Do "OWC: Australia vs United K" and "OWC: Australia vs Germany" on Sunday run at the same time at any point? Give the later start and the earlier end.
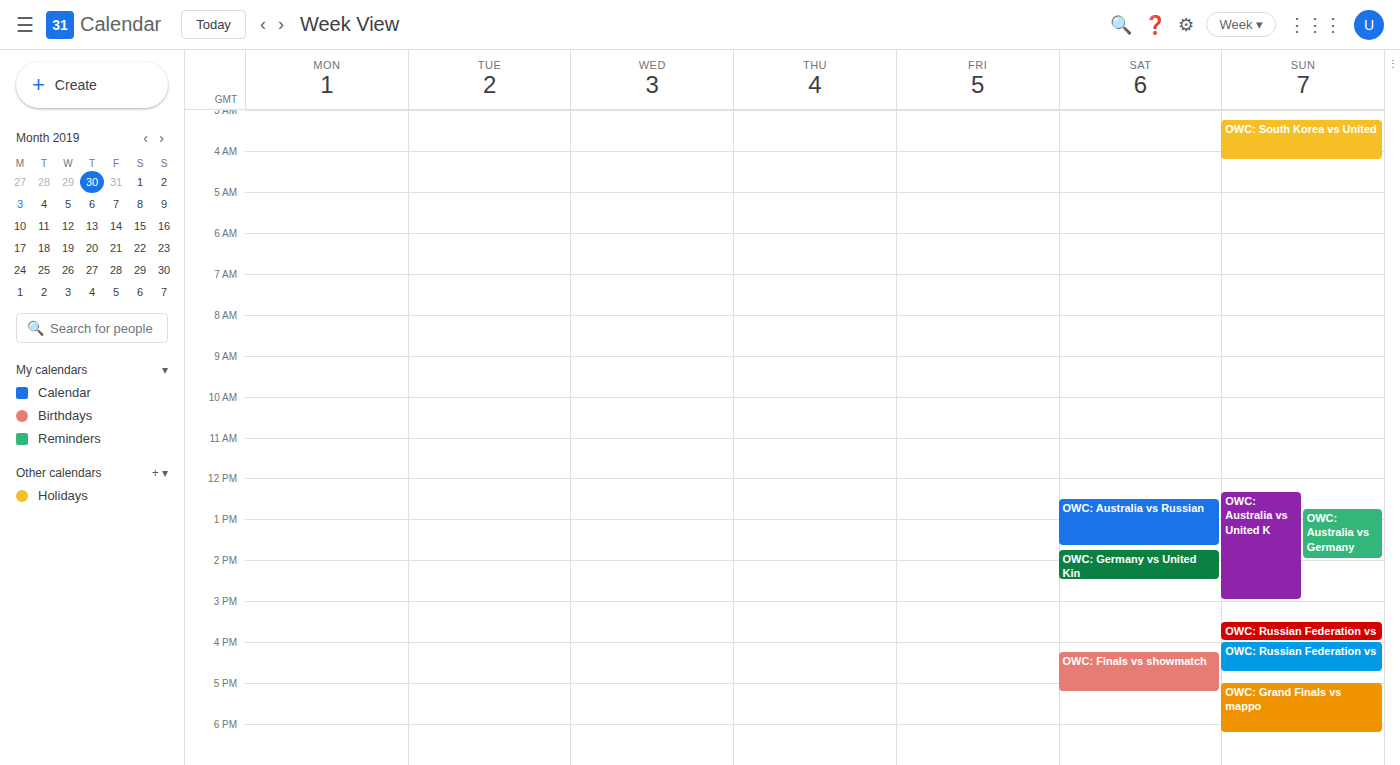
"OWC: Australia vs Germany" runs 12:45 PM to 2:00 PM, inside "OWC: Australia vs United K" -- they overlap.